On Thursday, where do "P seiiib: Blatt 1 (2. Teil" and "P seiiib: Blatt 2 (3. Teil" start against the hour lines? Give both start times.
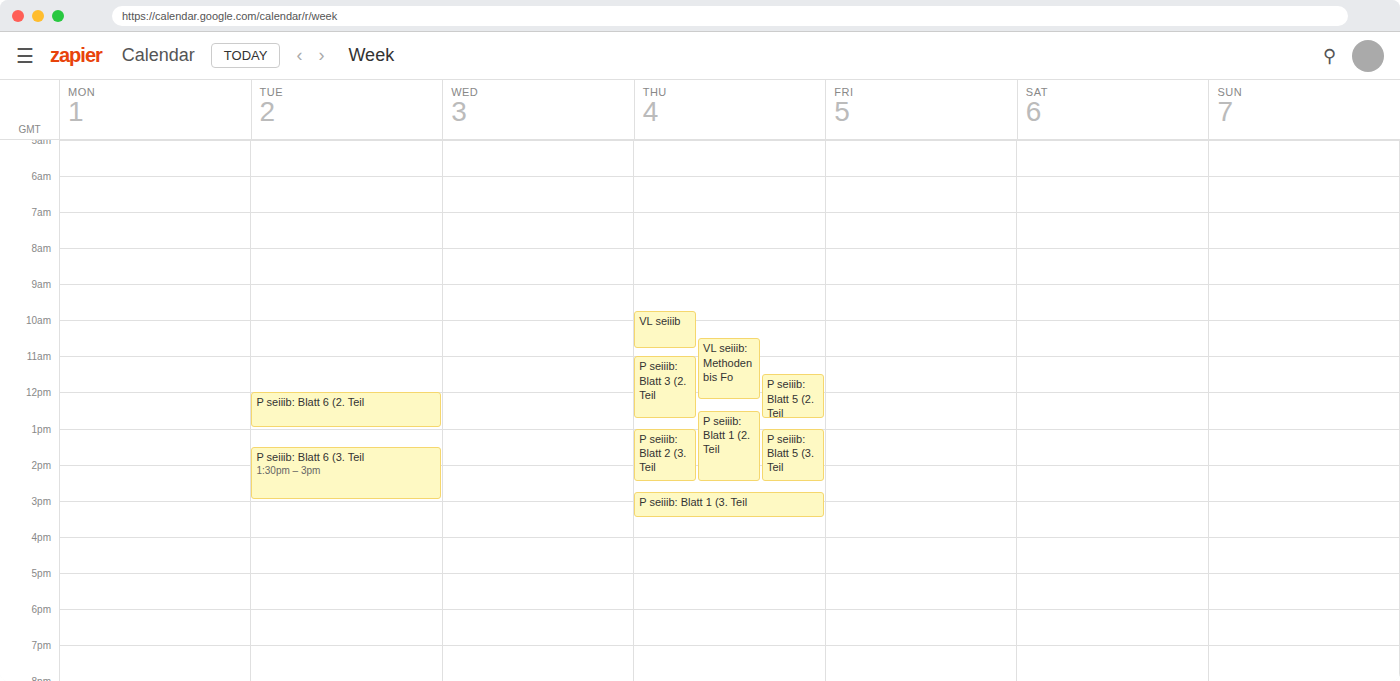
"P seiiib: Blatt 1 (2. Teil": 12:30 PM, halfway between the 12 PM and 1 PM lines. "P seiiib: Blatt 2 (3. Teil": 1:00 PM, exactly on the 1 PM line.